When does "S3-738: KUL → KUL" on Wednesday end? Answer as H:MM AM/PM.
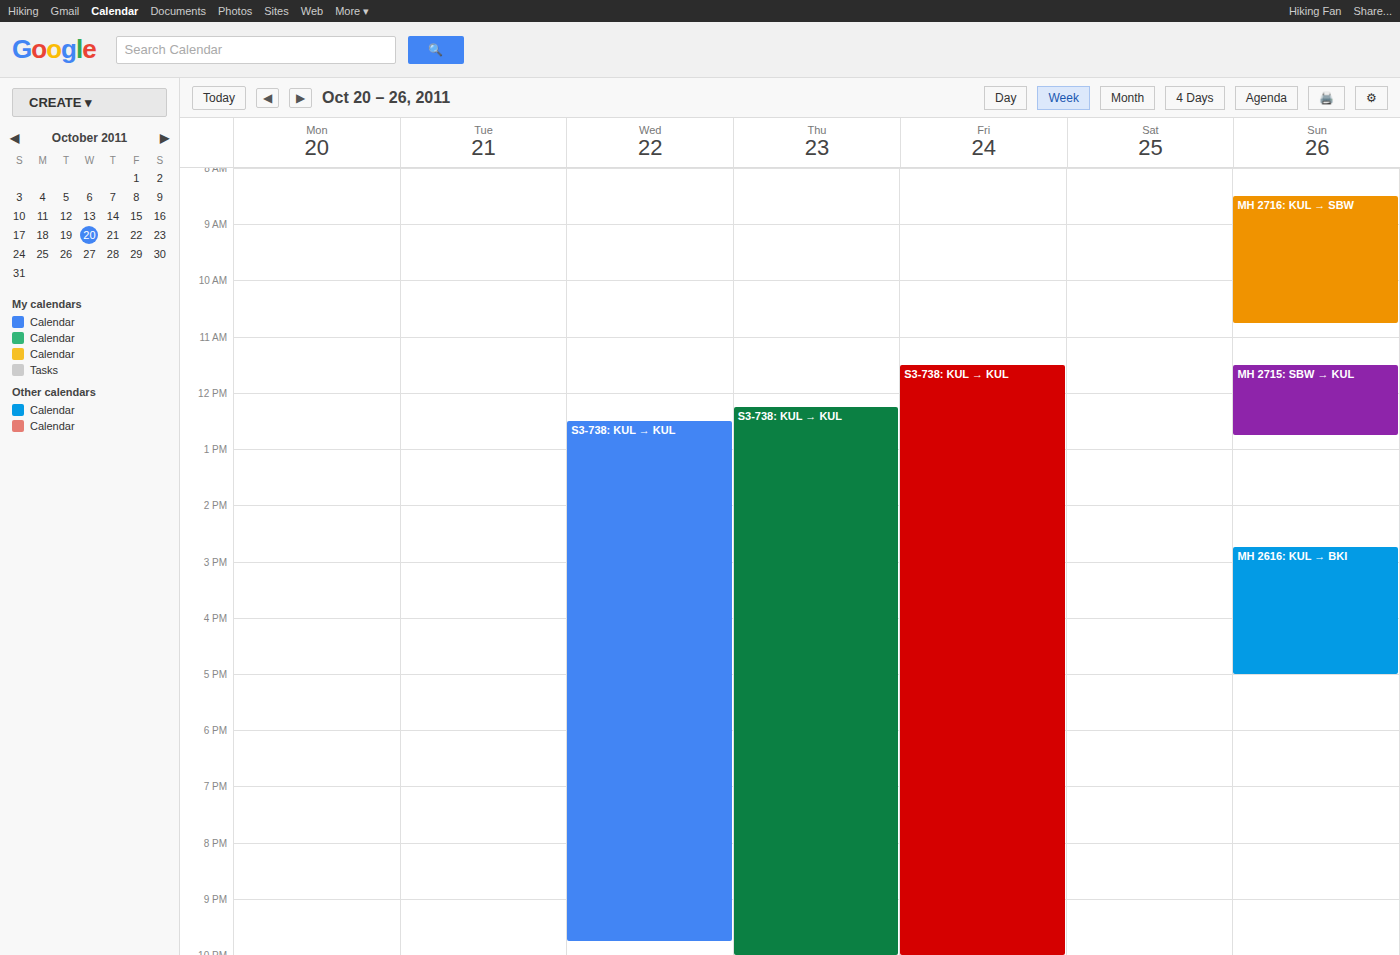
9:45 PM